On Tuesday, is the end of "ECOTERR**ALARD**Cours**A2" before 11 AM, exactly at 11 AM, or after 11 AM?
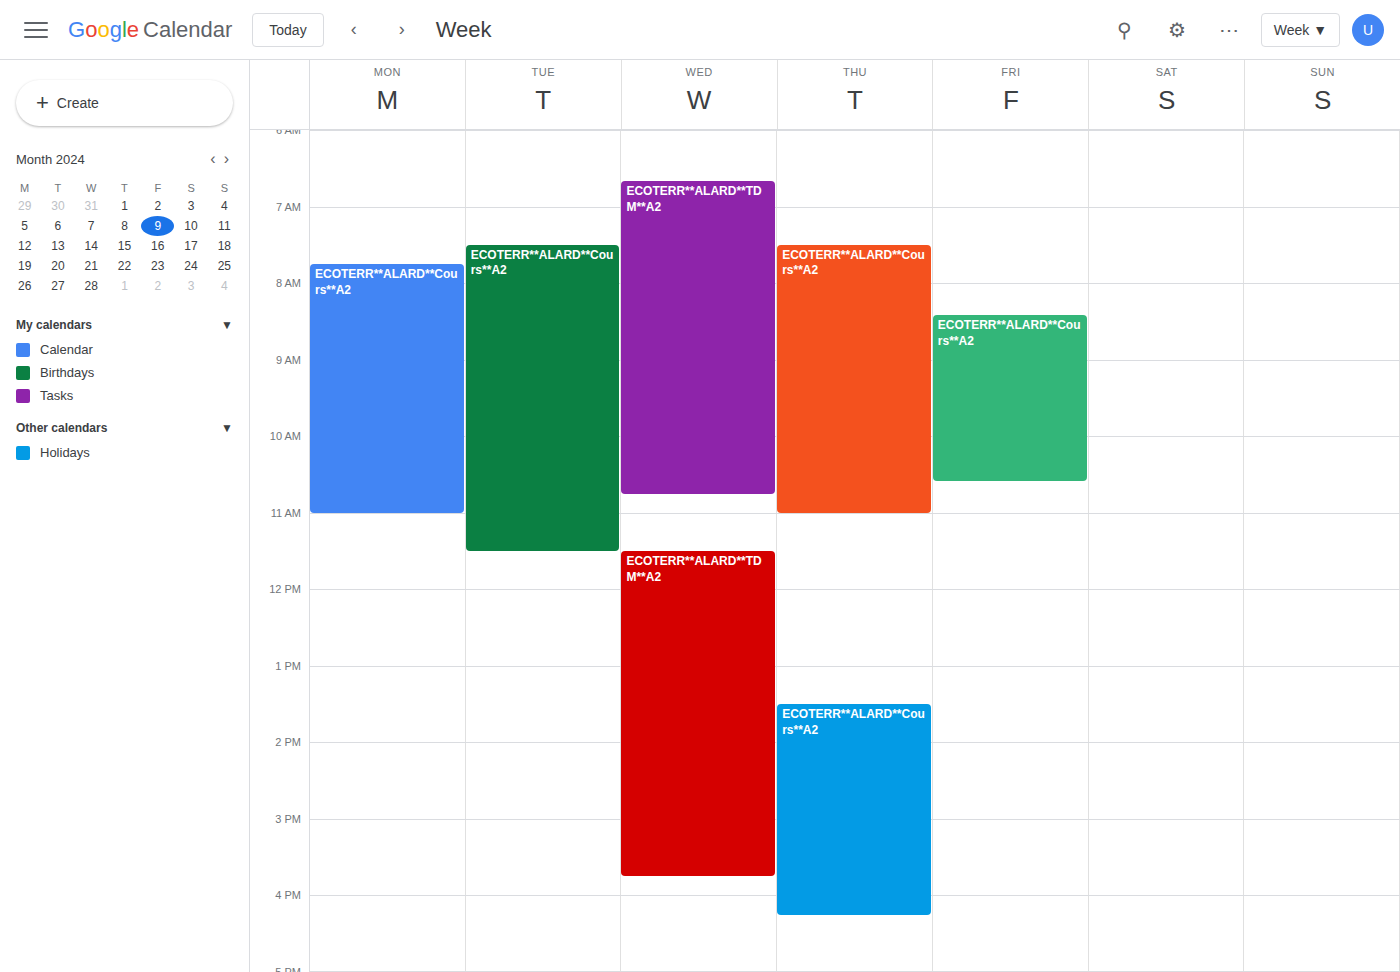
11:30 AM -- after 11 AM, 30 minutes below the 11 AM line.